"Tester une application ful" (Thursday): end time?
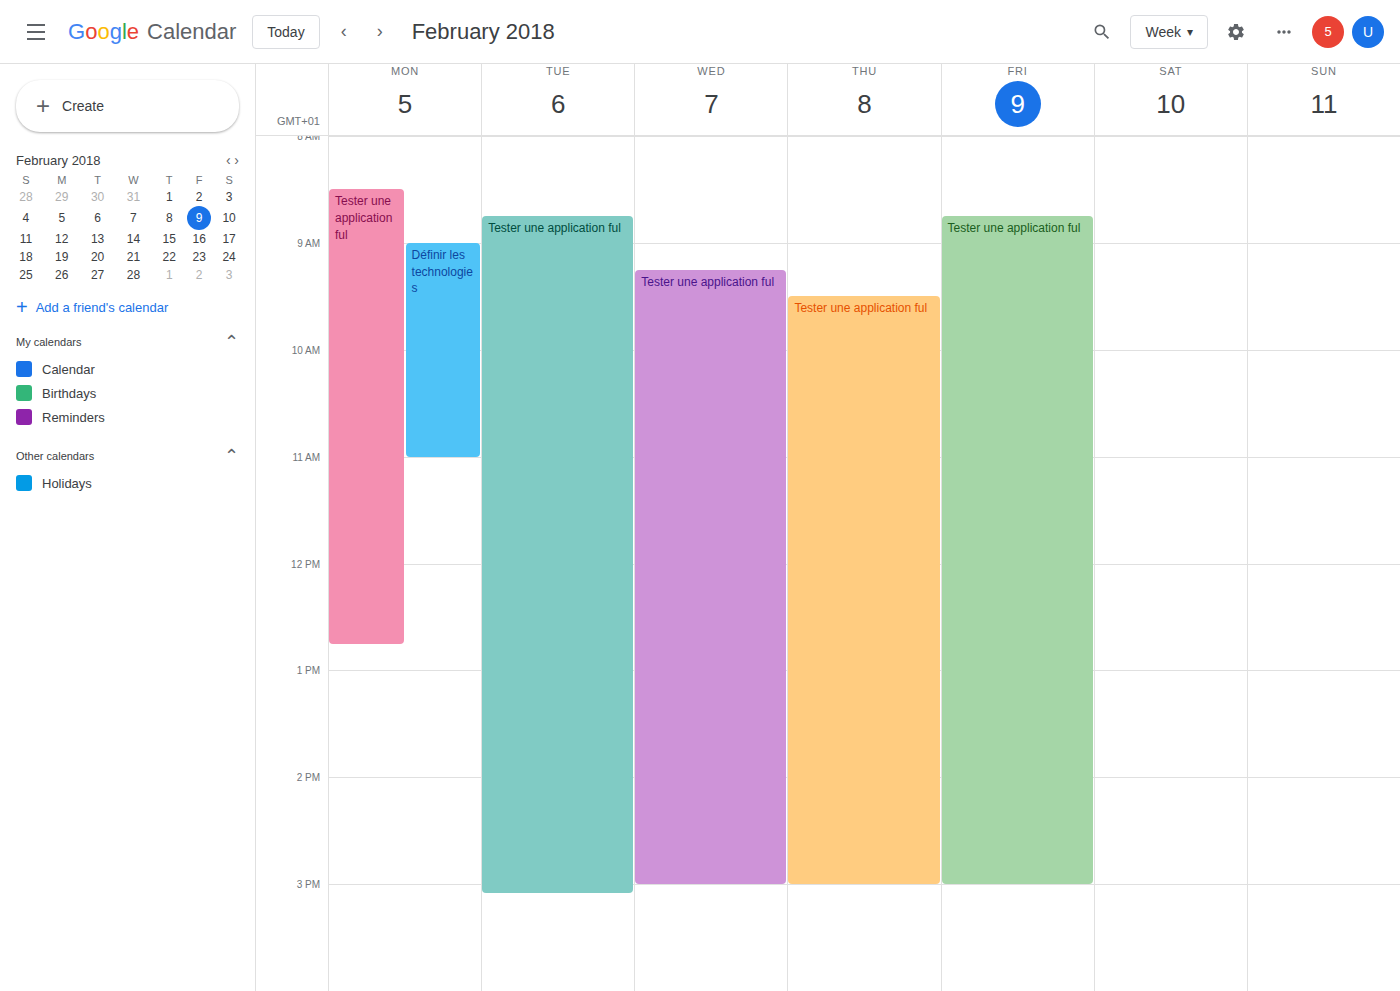
15:00